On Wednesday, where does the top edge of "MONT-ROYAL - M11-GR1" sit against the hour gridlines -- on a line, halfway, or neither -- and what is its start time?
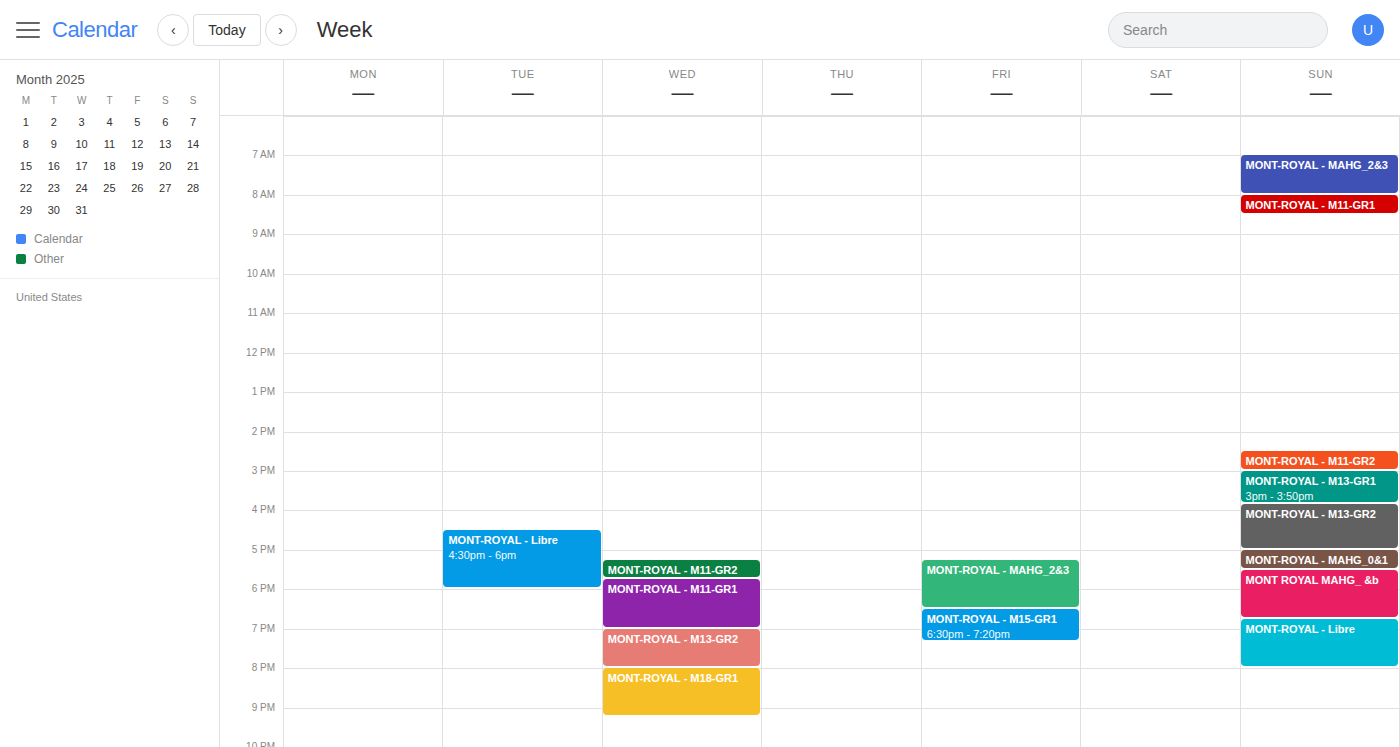
5:45 PM -- neither: three quarters of the way from the 5 PM line to the 6 PM line.